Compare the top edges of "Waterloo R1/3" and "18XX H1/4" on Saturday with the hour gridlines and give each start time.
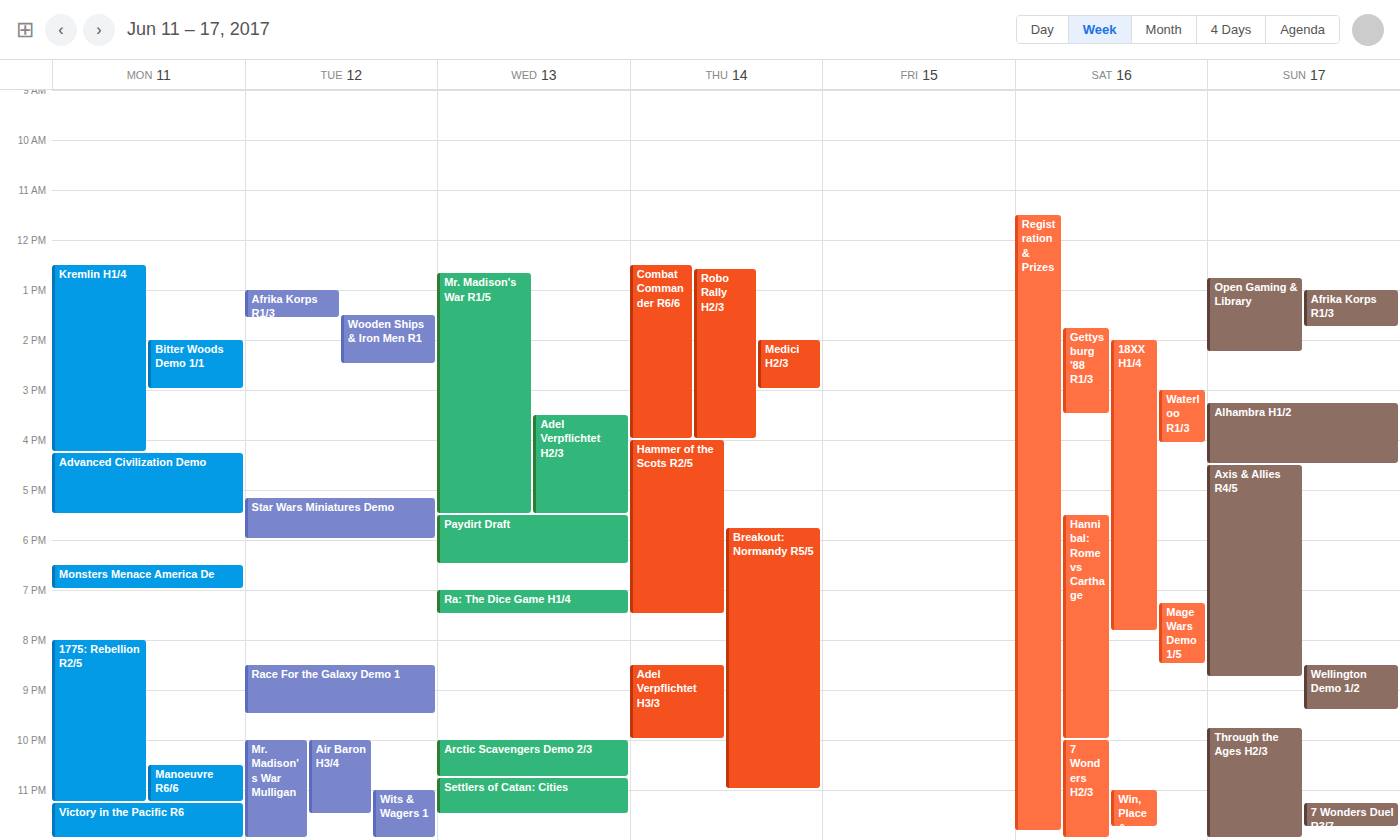
"Waterloo R1/3": 3:00 PM, exactly on the 3 PM line. "18XX H1/4": 2:00 PM, exactly on the 2 PM line.